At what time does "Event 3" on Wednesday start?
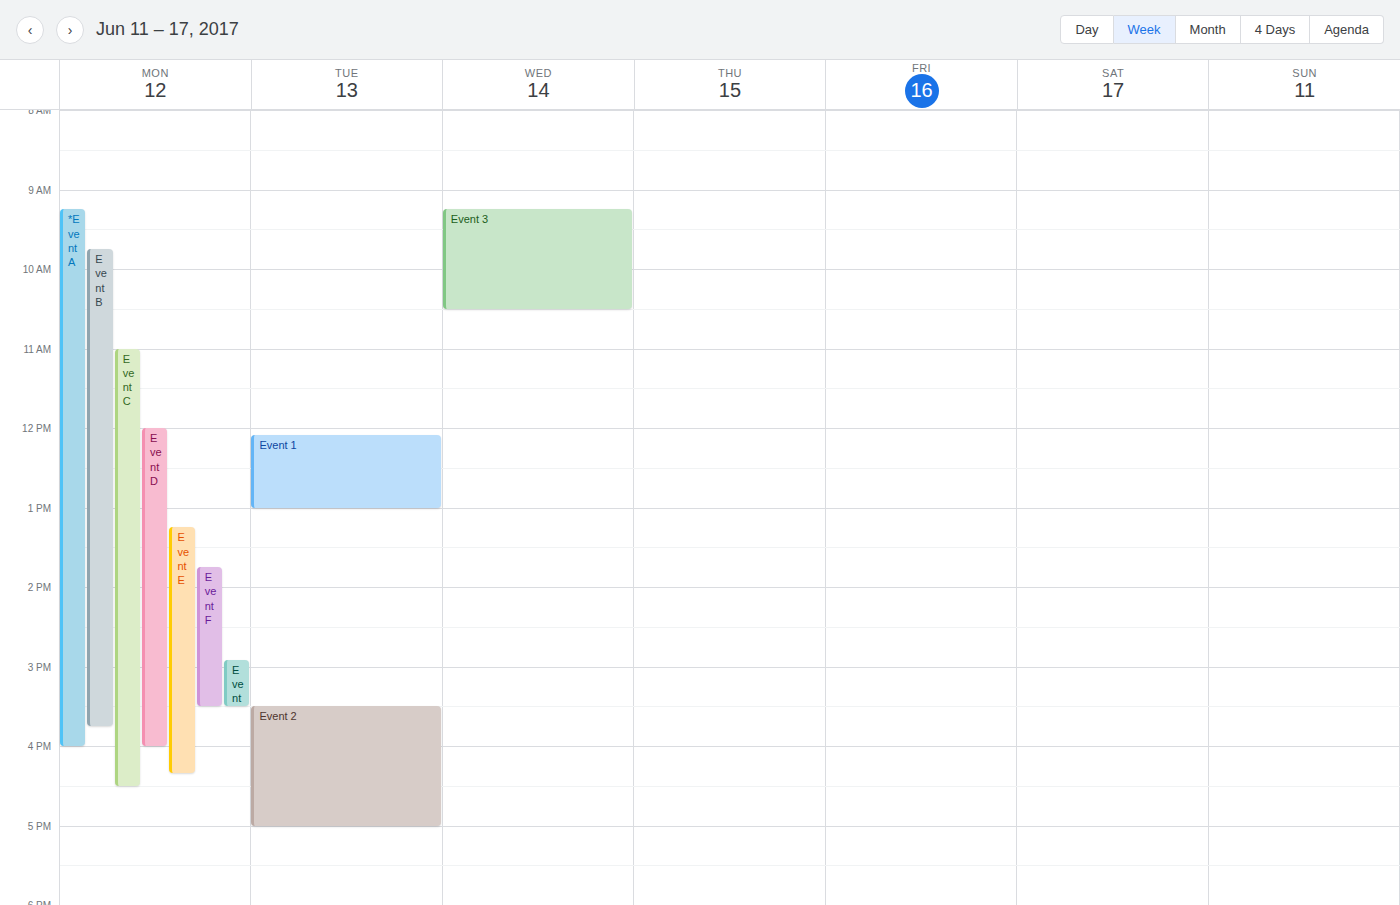
9:15 AM